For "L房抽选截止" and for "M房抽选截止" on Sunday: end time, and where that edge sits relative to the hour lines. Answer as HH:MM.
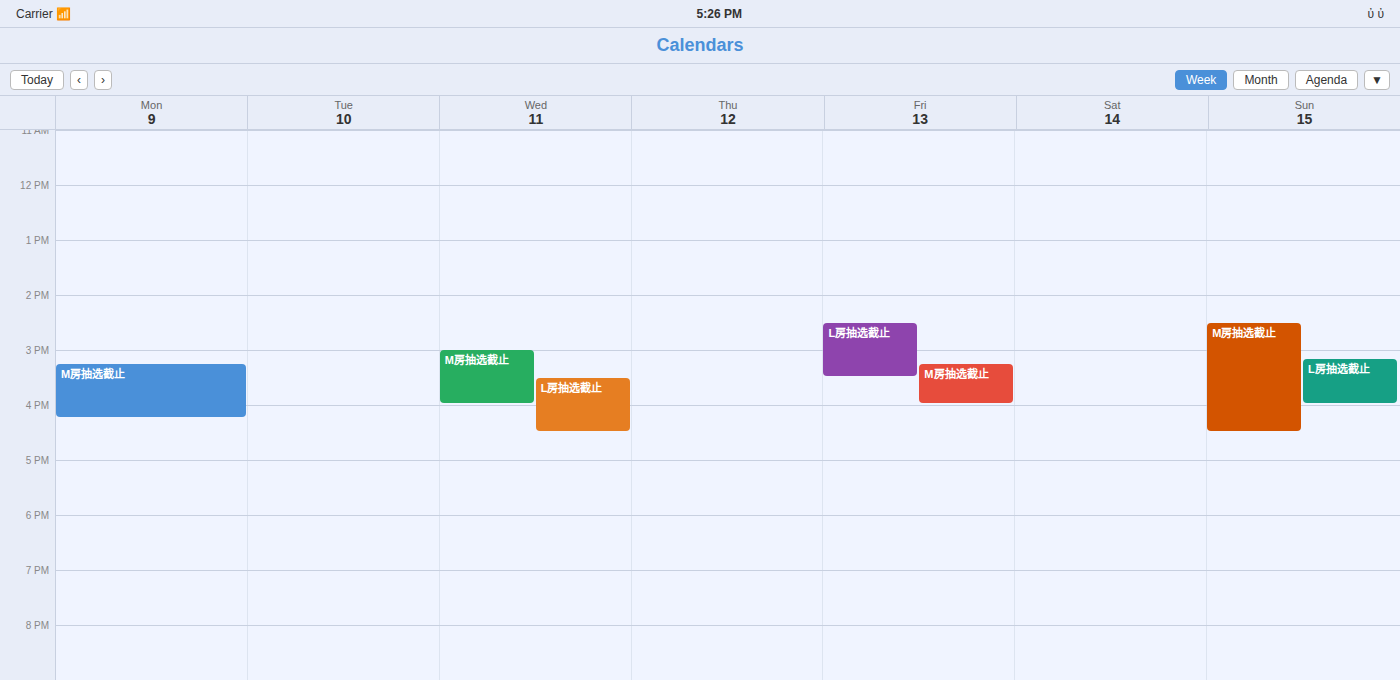
"L房抽选截止": 16:00, exactly on the 16:00 line. "M房抽选截止": 16:30, halfway between the 16:00 and 17:00 lines.